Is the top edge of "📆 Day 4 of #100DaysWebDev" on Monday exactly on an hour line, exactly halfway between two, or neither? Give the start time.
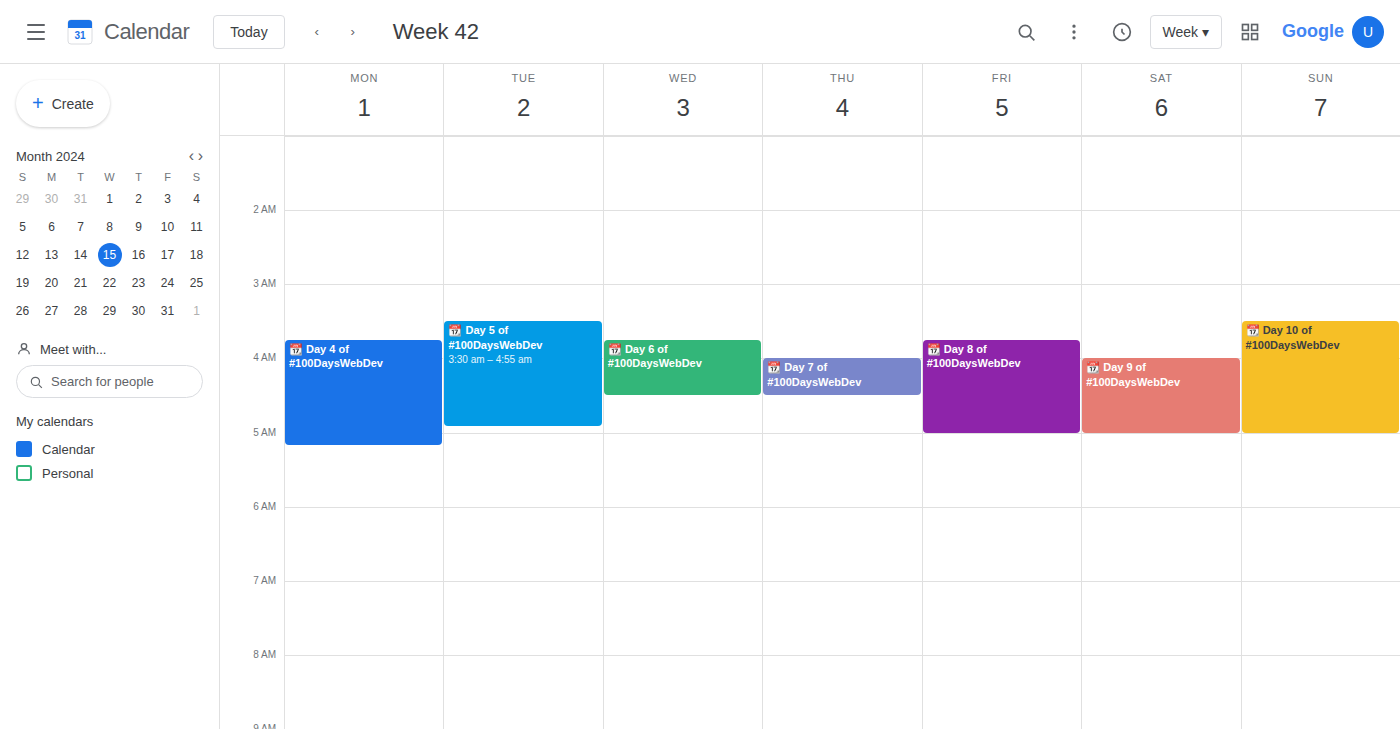
03:45 -- neither: three quarters of the way from the 03:00 line to the 04:00 line.